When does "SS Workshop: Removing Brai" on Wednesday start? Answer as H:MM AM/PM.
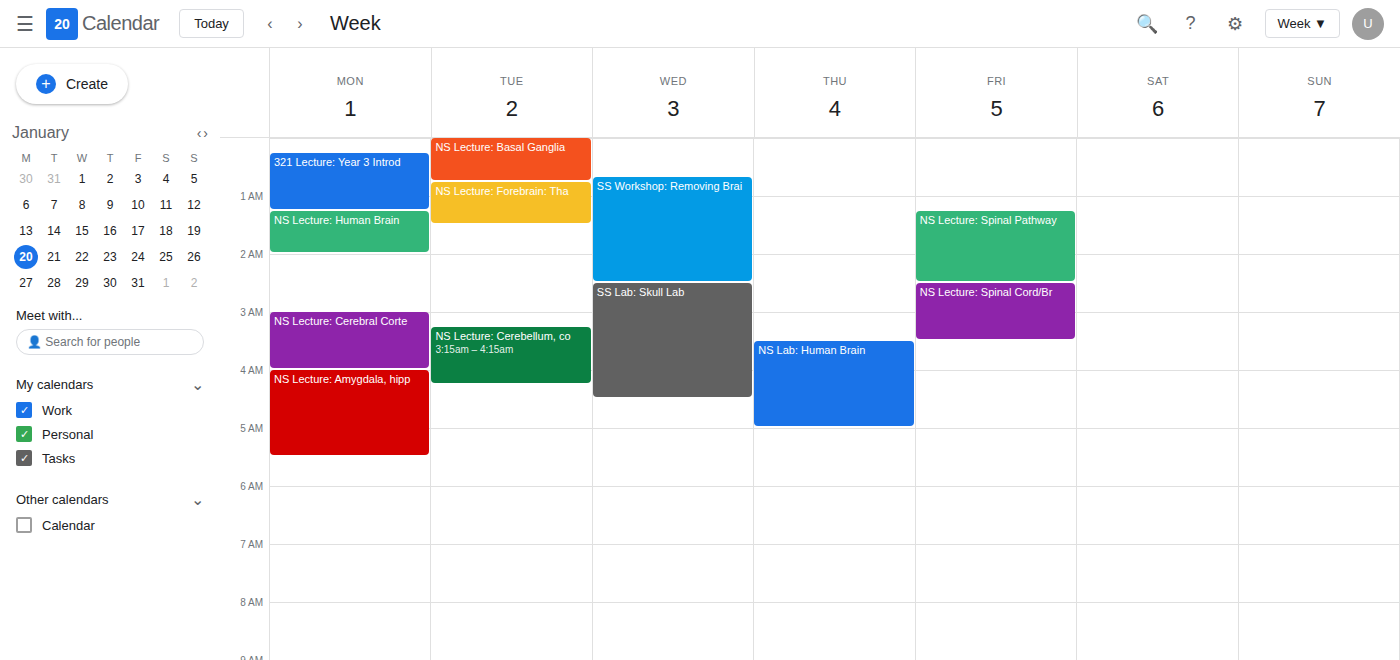
12:40 AM